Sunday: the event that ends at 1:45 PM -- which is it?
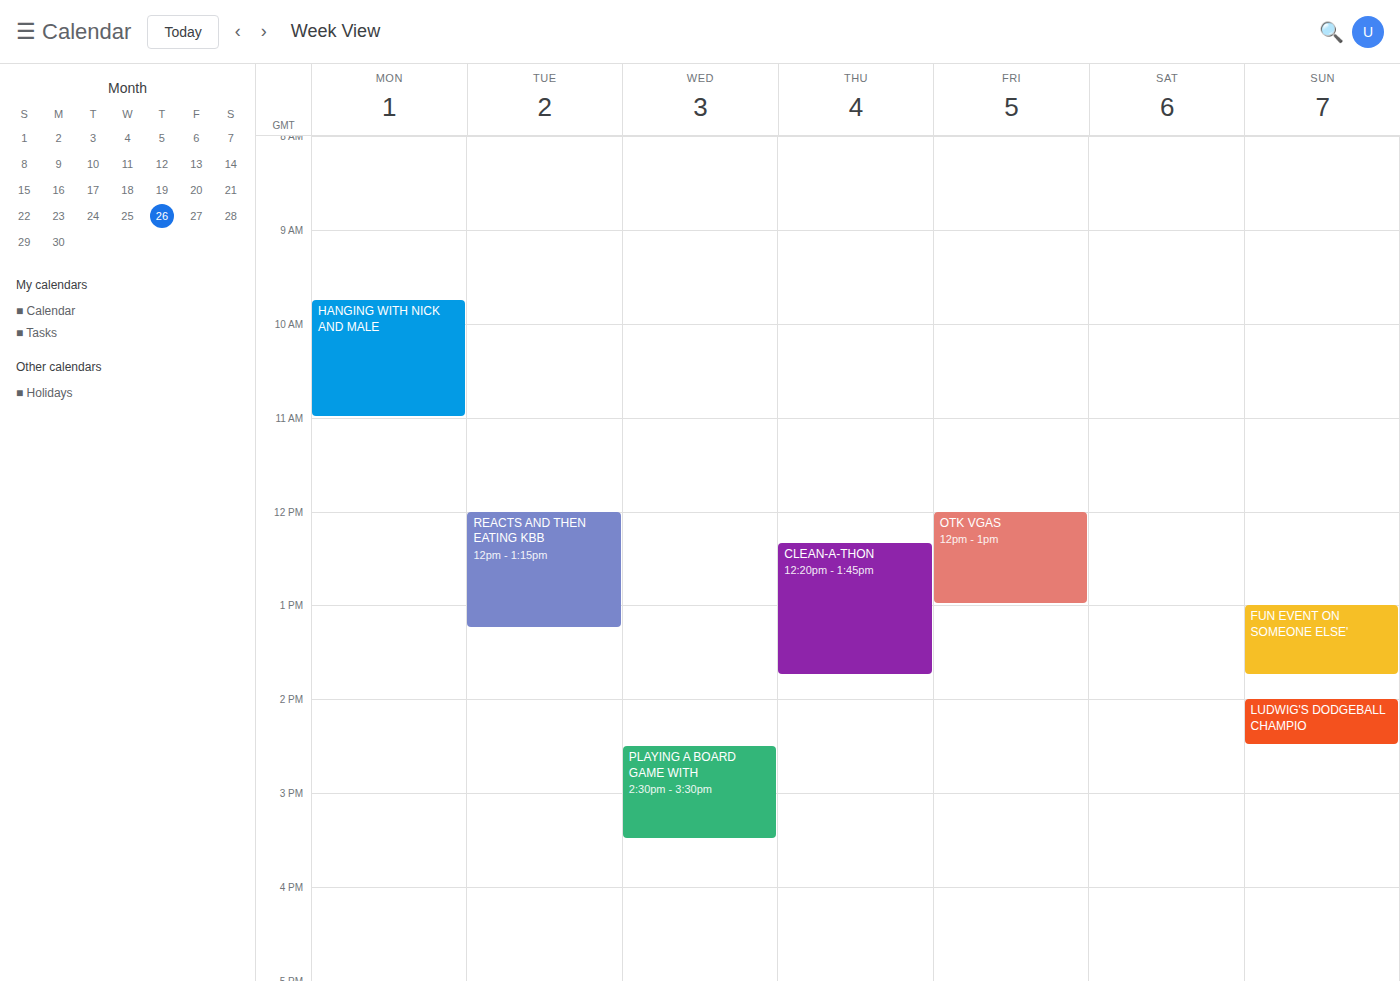
"FUN EVENT ON SOMEONE ELSE'"